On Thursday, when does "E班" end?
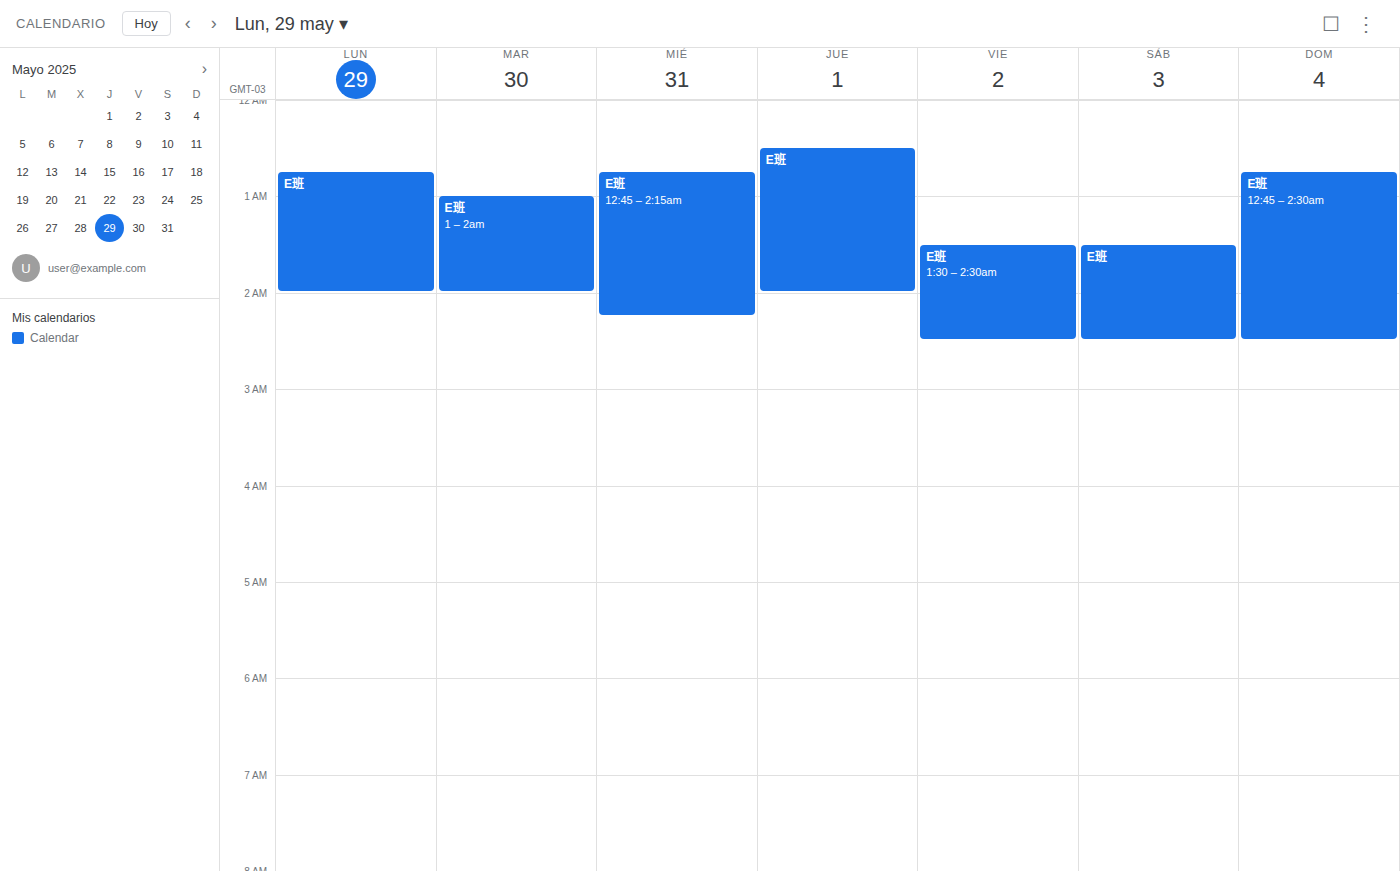
2:00 AM